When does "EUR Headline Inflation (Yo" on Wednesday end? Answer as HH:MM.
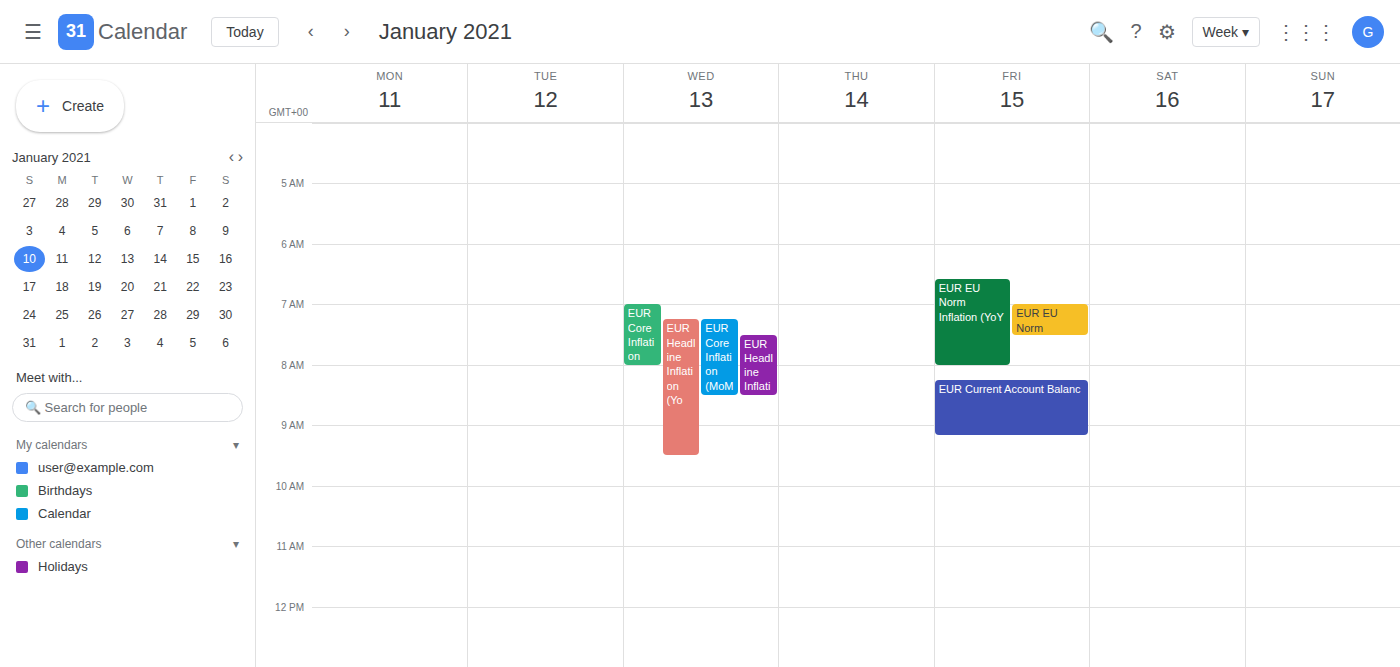
09:30